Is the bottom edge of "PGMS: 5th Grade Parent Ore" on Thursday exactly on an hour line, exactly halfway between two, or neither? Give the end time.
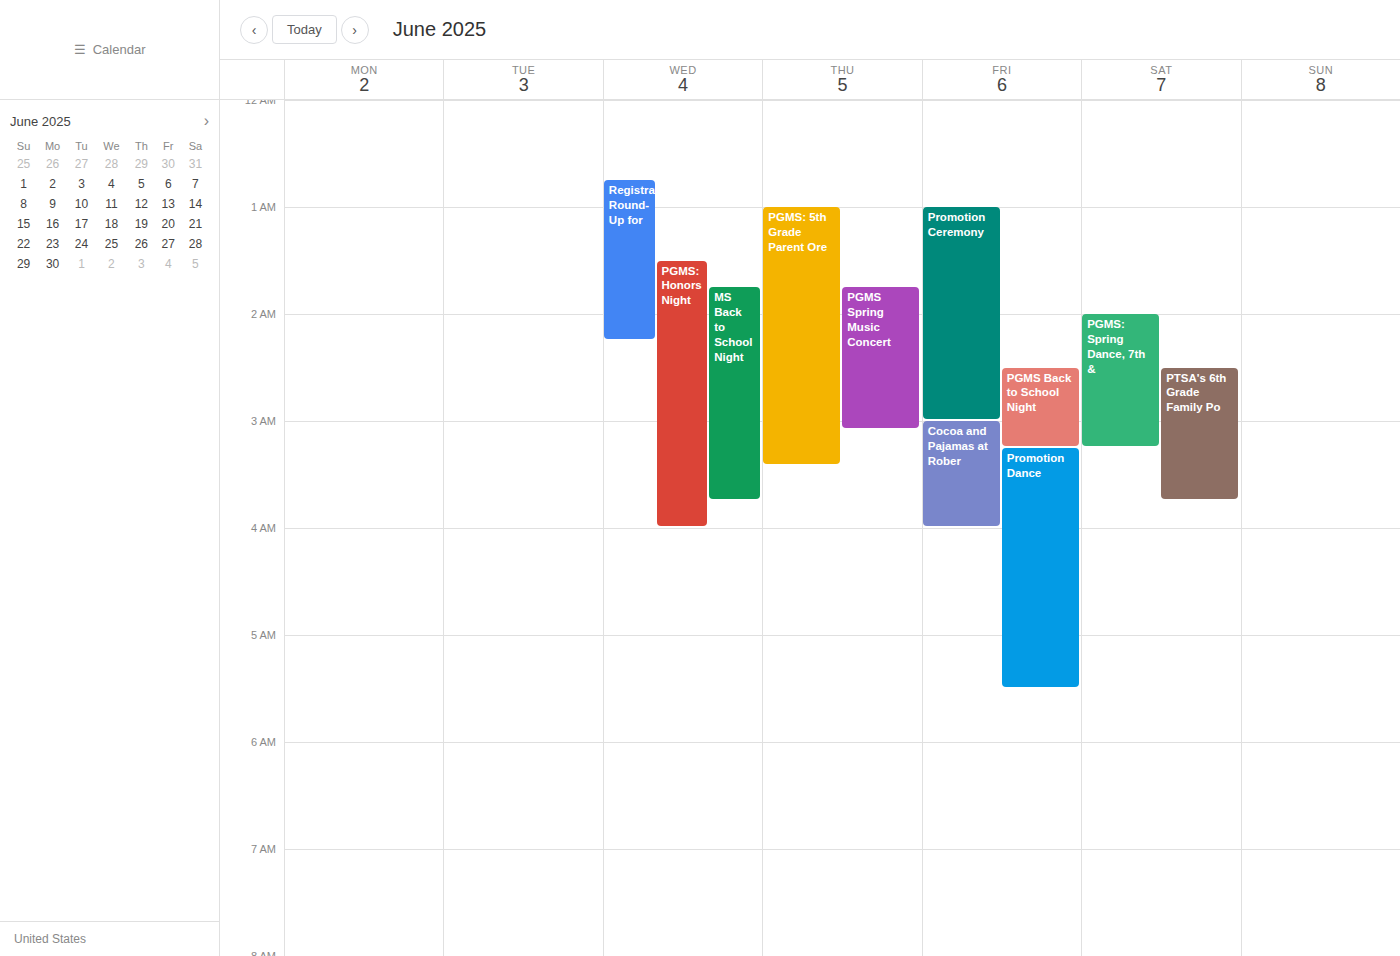
3:25 AM -- neither: 25 minutes below the 3 AM line and 35 minutes above the 4 AM line.